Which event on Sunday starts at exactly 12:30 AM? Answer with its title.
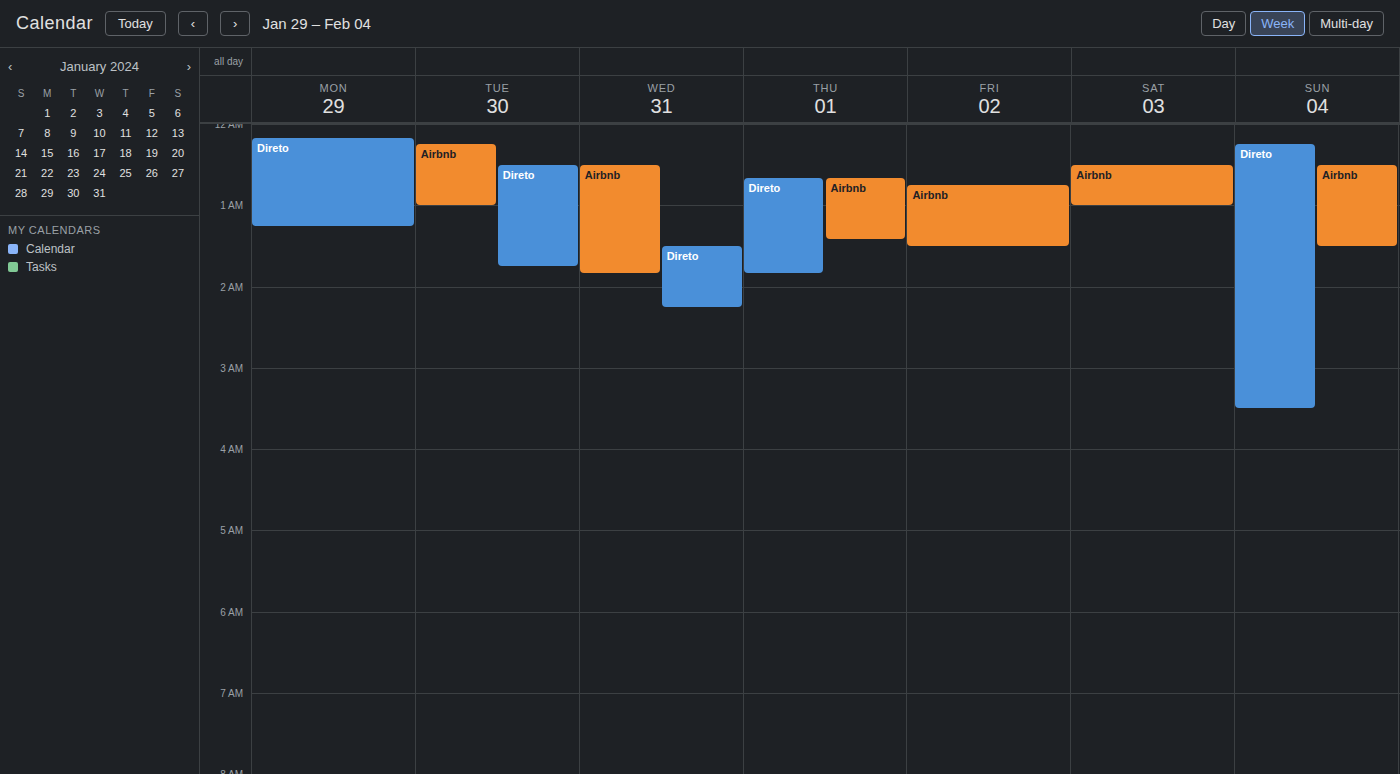
"Airbnb"